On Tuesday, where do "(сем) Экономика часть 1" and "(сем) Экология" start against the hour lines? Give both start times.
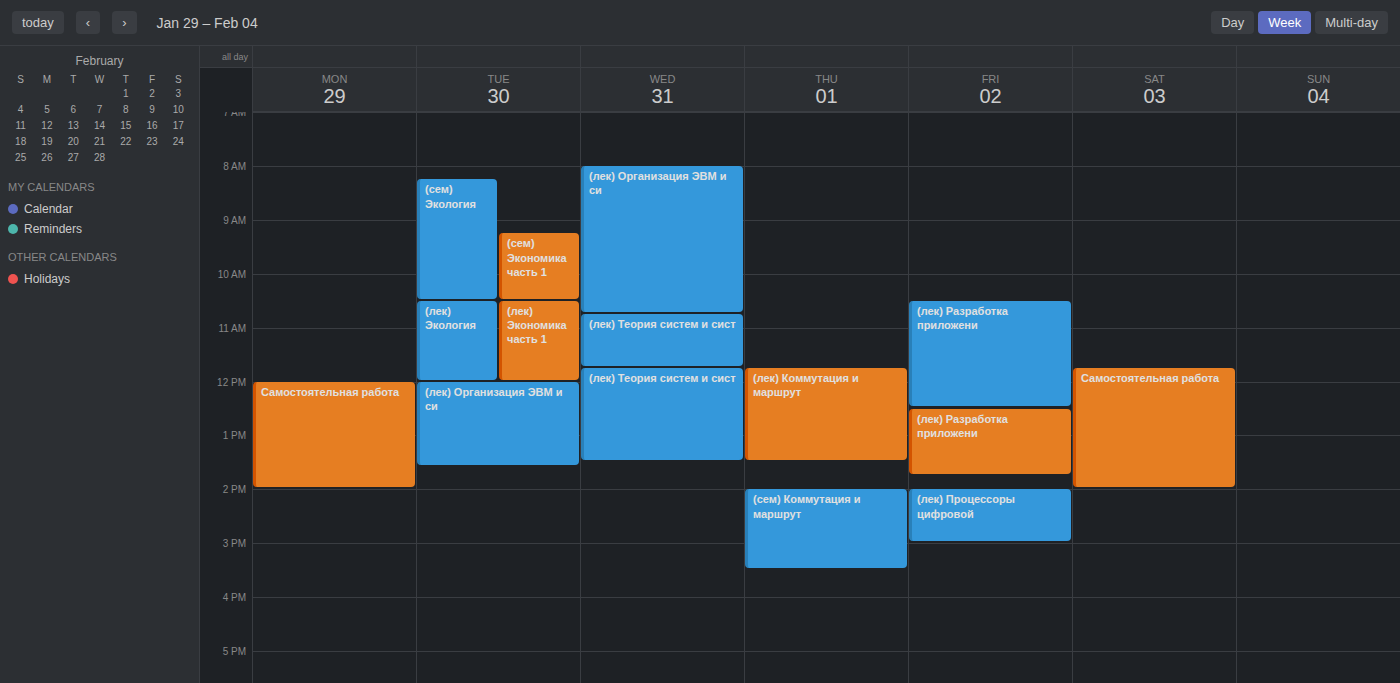
"(сем) Экономика часть 1": 9:15 AM, neither: a quarter of the way from the 9 AM line to the 10 AM line. "(сем) Экология": 8:15 AM, neither: a quarter of the way from the 8 AM line to the 9 AM line.